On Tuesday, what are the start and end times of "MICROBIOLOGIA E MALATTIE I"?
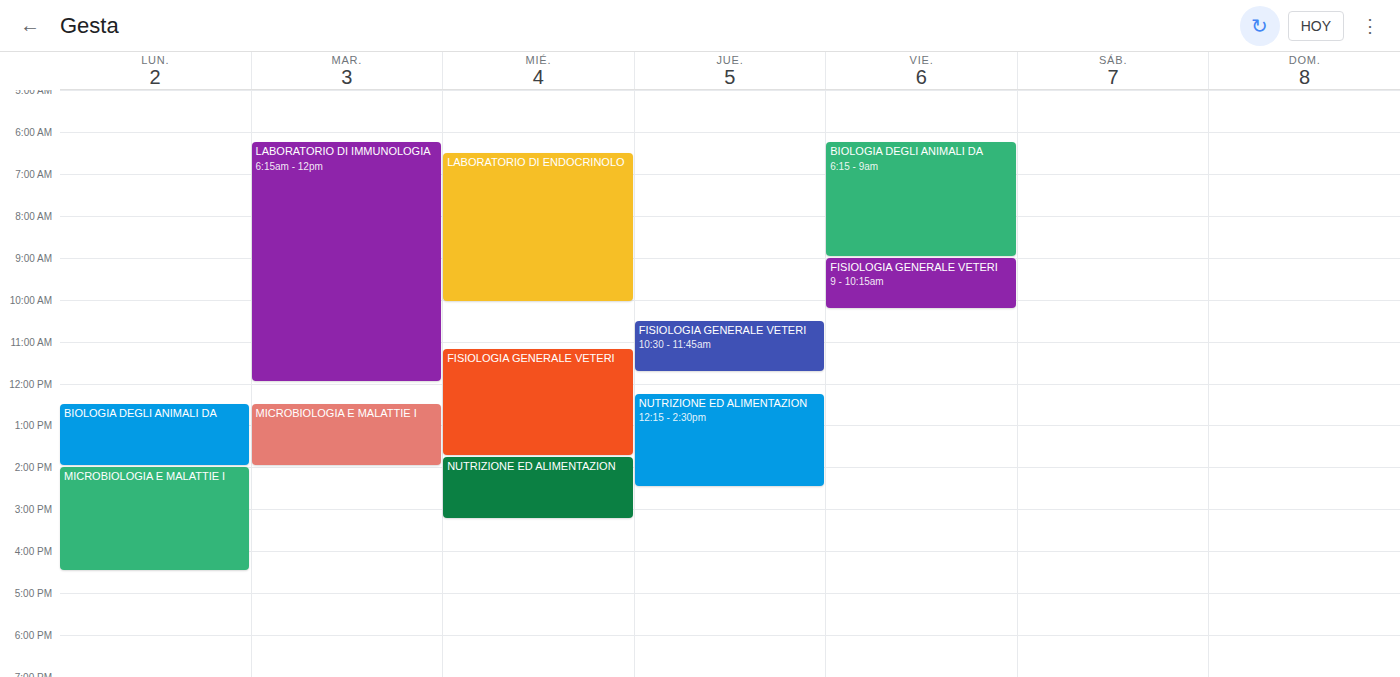
12:30 PM to 2:00 PM